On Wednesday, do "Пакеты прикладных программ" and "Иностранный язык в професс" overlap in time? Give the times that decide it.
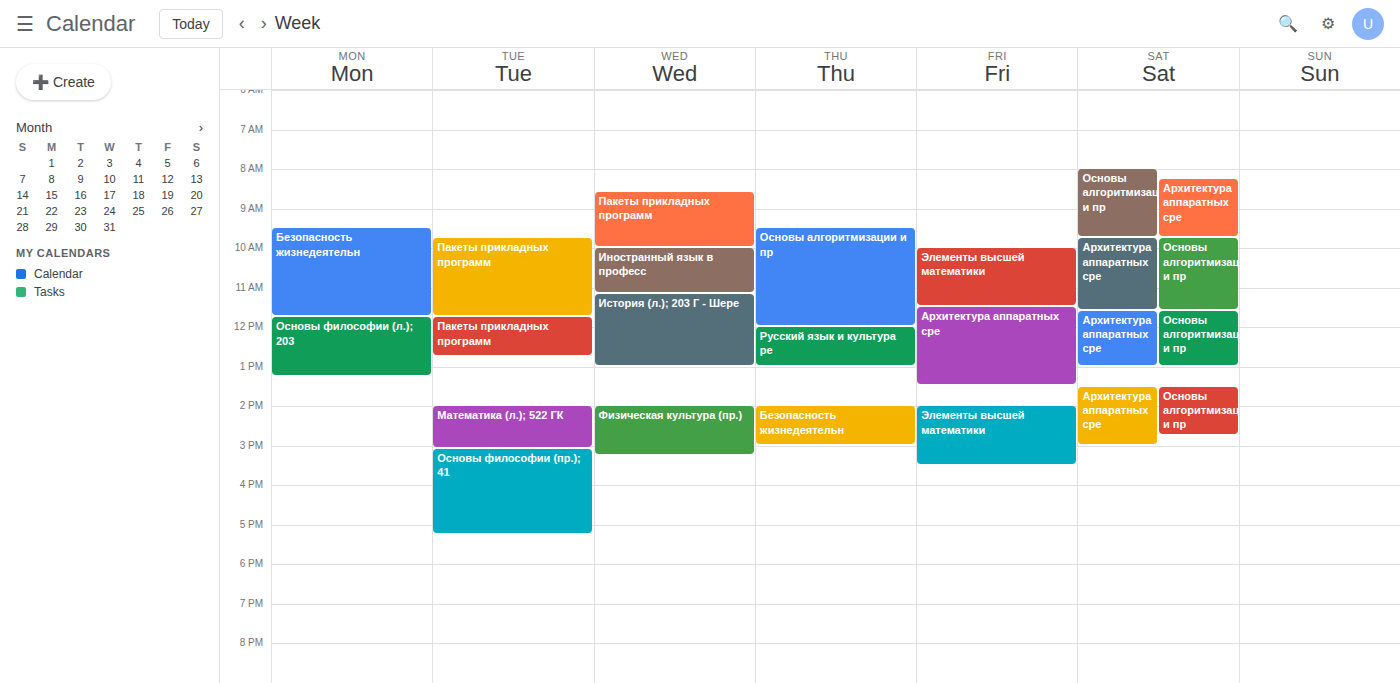
"Пакеты прикладных программ" ends at 10:00 AM, exactly when "Иностранный язык в професс" starts -- they touch but do not overlap.